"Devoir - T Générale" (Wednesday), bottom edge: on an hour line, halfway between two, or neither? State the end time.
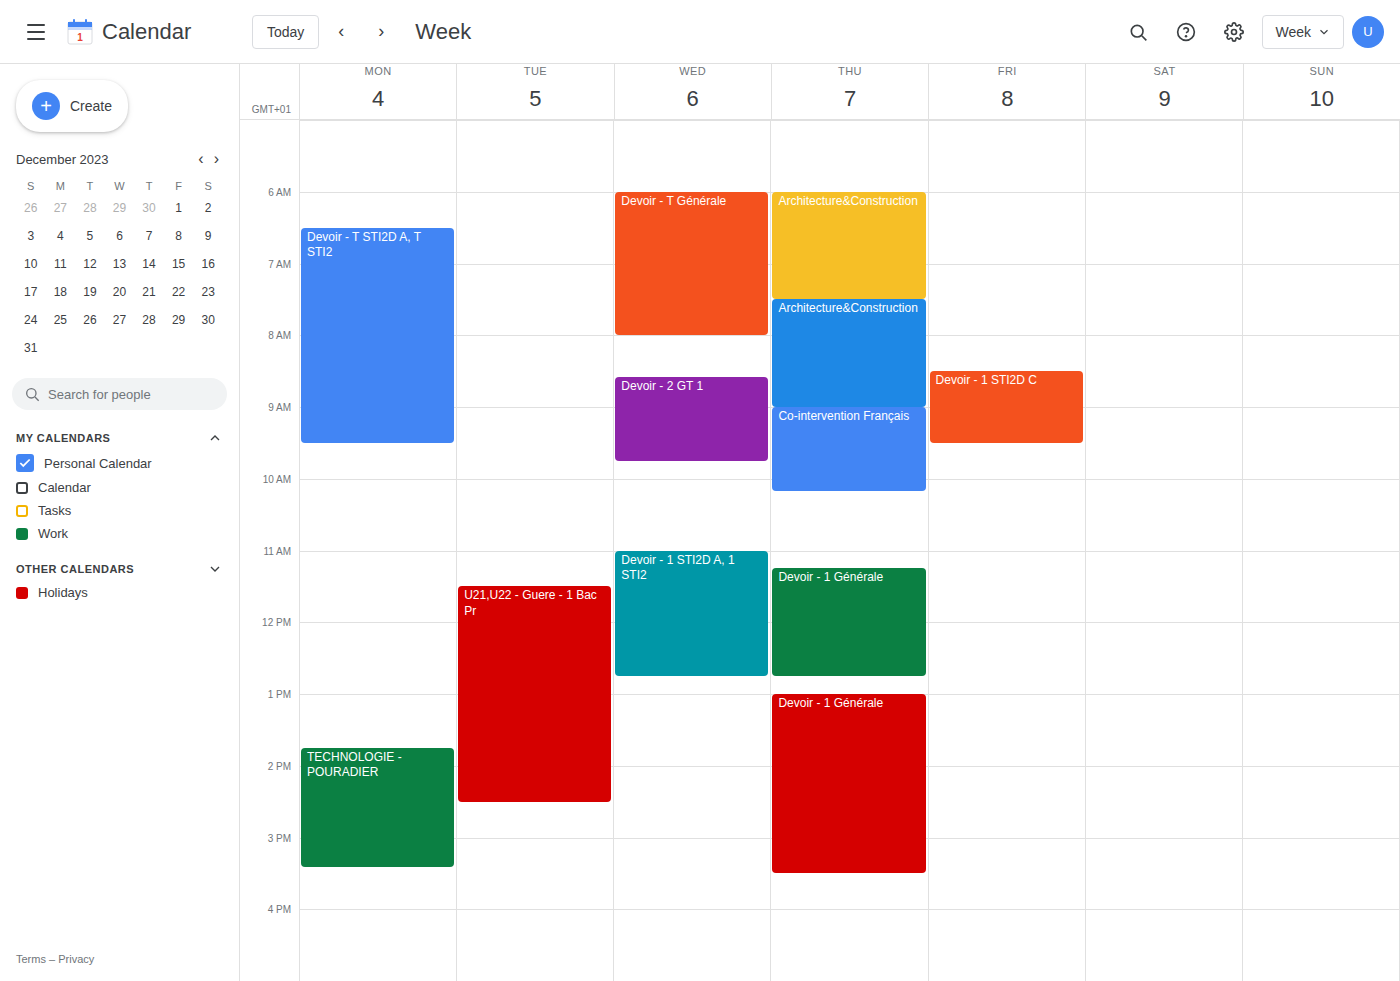
8:00 AM -- exactly on the 8 AM line.